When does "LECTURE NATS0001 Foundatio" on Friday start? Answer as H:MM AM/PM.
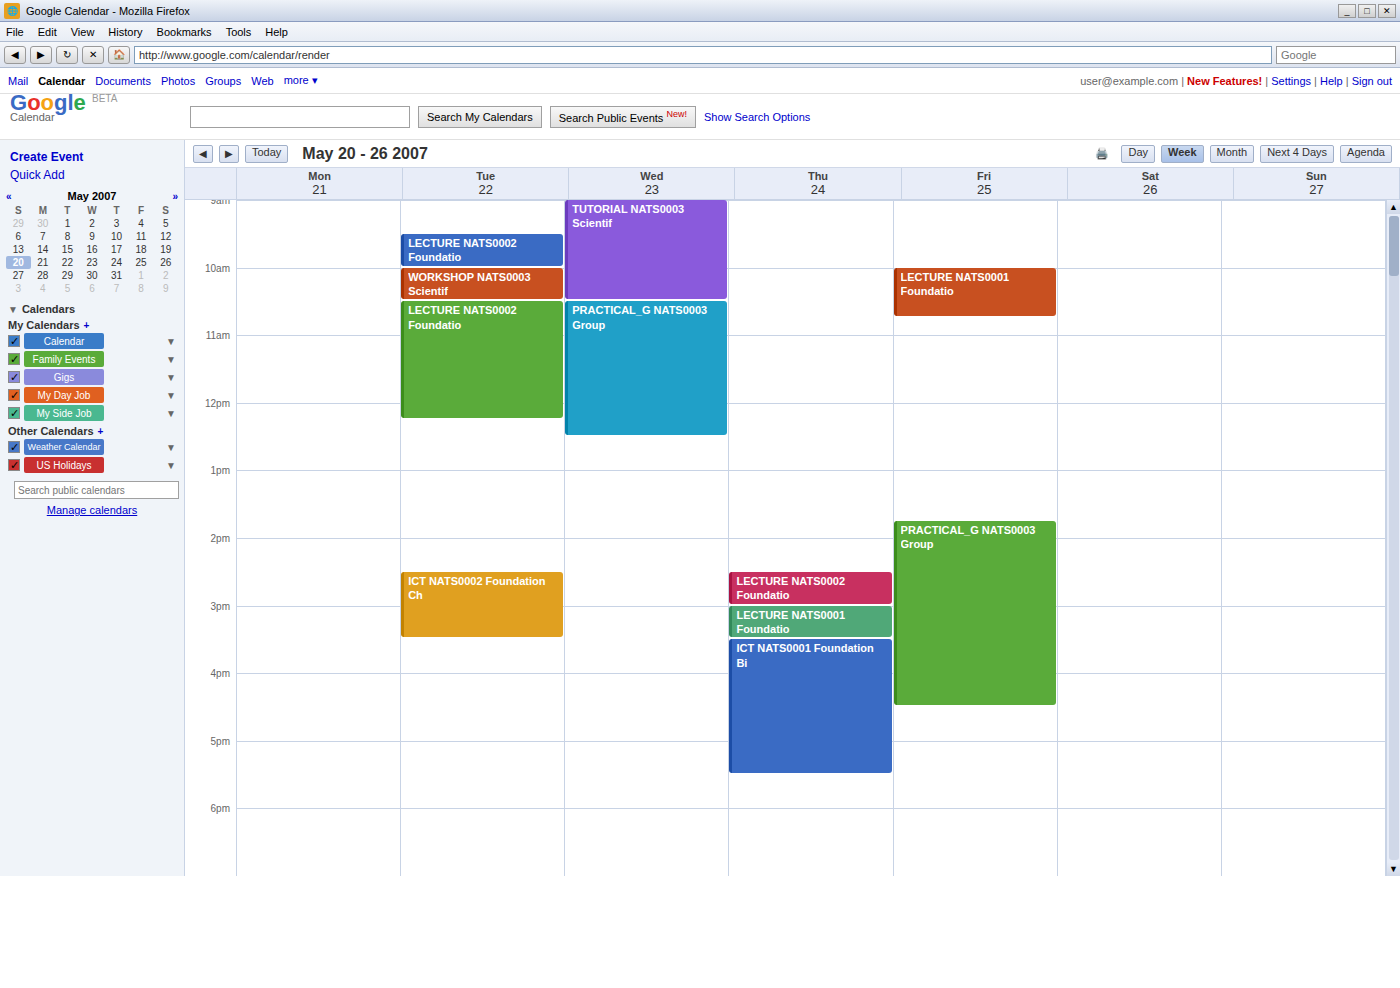
10:00 AM